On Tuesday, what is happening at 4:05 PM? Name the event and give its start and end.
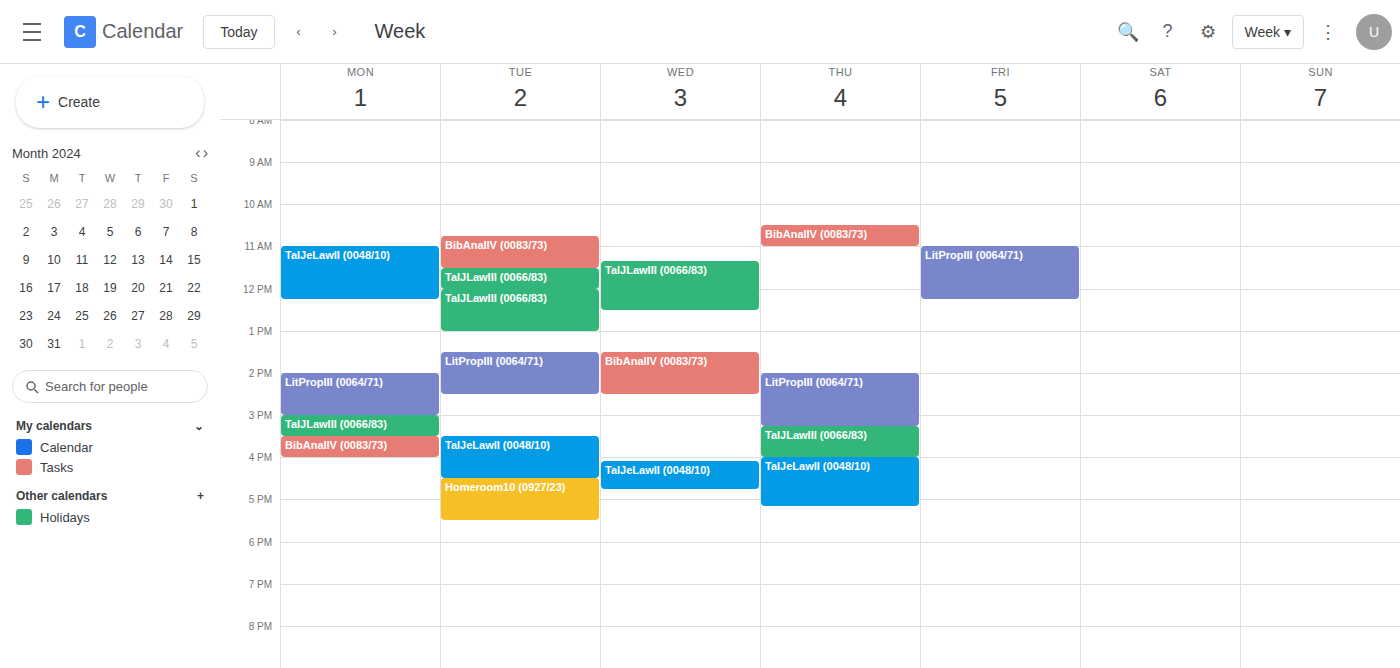
"TalJeLawII (0048/10)", 3:30 PM to 4:30 PM